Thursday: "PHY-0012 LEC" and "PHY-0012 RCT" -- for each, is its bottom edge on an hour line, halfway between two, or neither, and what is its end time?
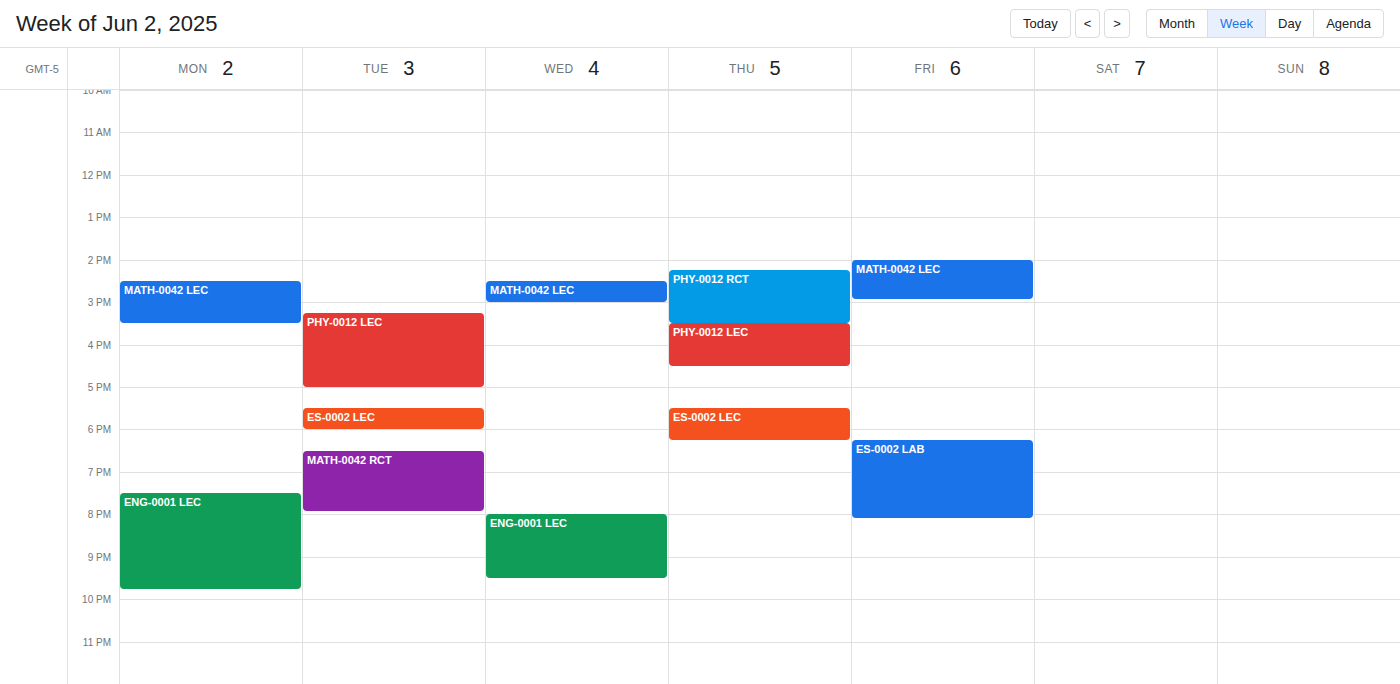
"PHY-0012 LEC": 16:30, halfway between the 16:00 and 17:00 lines. "PHY-0012 RCT": 15:30, halfway between the 15:00 and 16:00 lines.